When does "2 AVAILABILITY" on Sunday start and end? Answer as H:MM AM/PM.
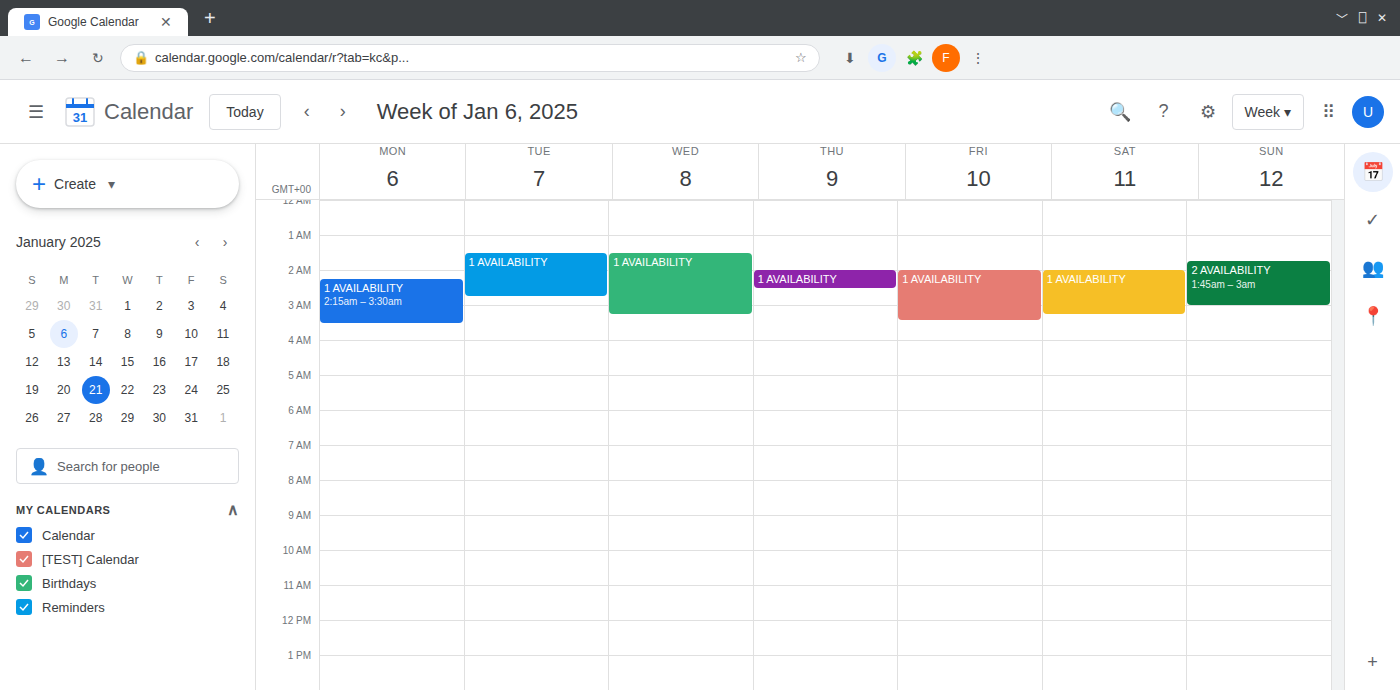
1:45 AM to 3:00 AM